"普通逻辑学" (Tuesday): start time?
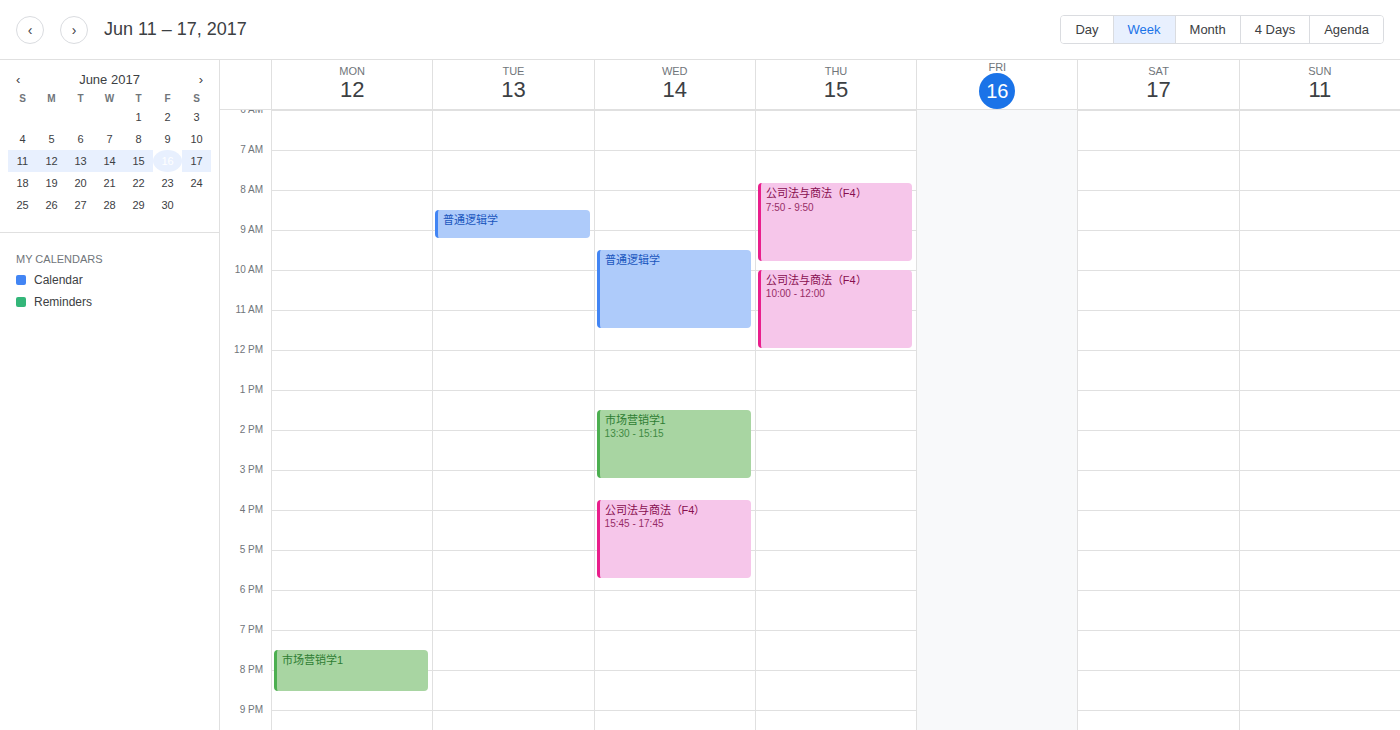
8:30 AM